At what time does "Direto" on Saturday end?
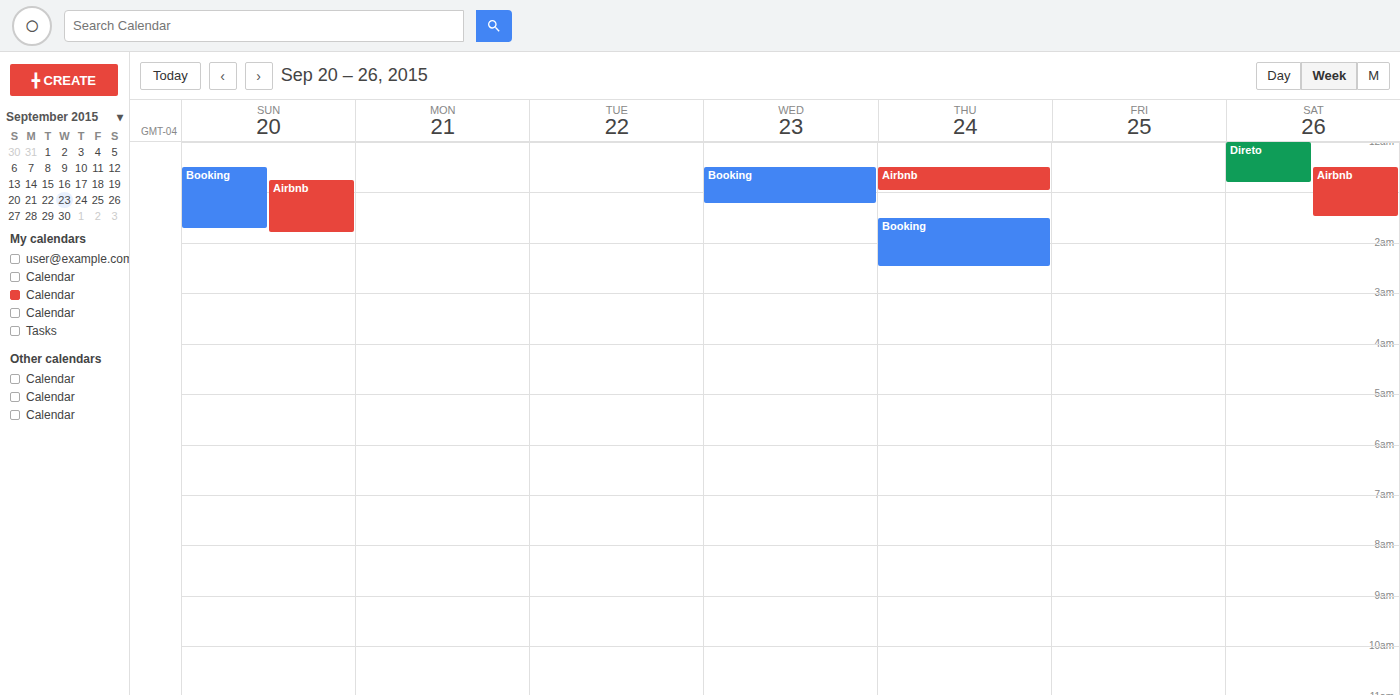
12:50 AM